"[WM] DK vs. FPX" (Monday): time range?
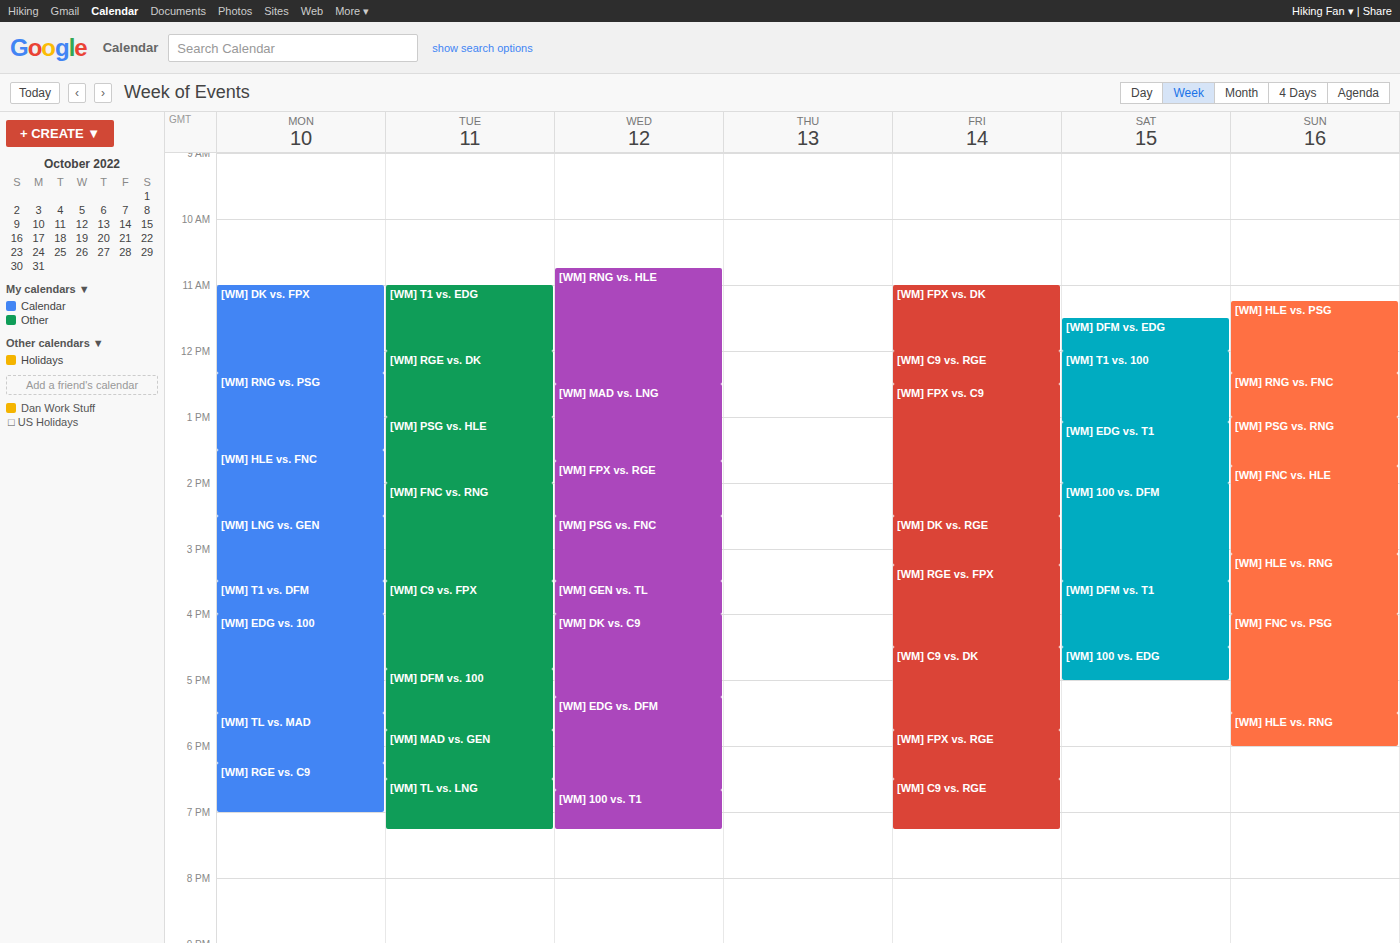
11:00 AM to 12:20 PM